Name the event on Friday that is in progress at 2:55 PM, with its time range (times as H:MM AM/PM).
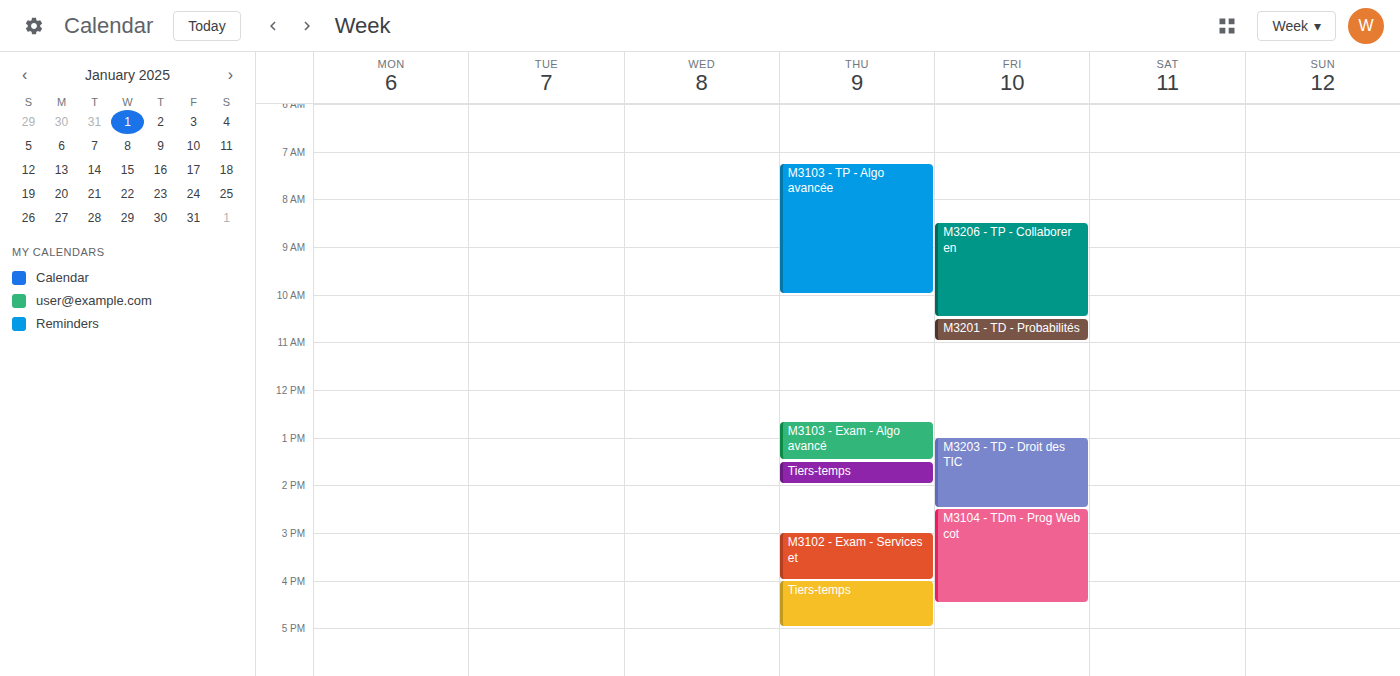
"M3104 - TDm - Prog Web cot", 2:30 PM to 4:30 PM